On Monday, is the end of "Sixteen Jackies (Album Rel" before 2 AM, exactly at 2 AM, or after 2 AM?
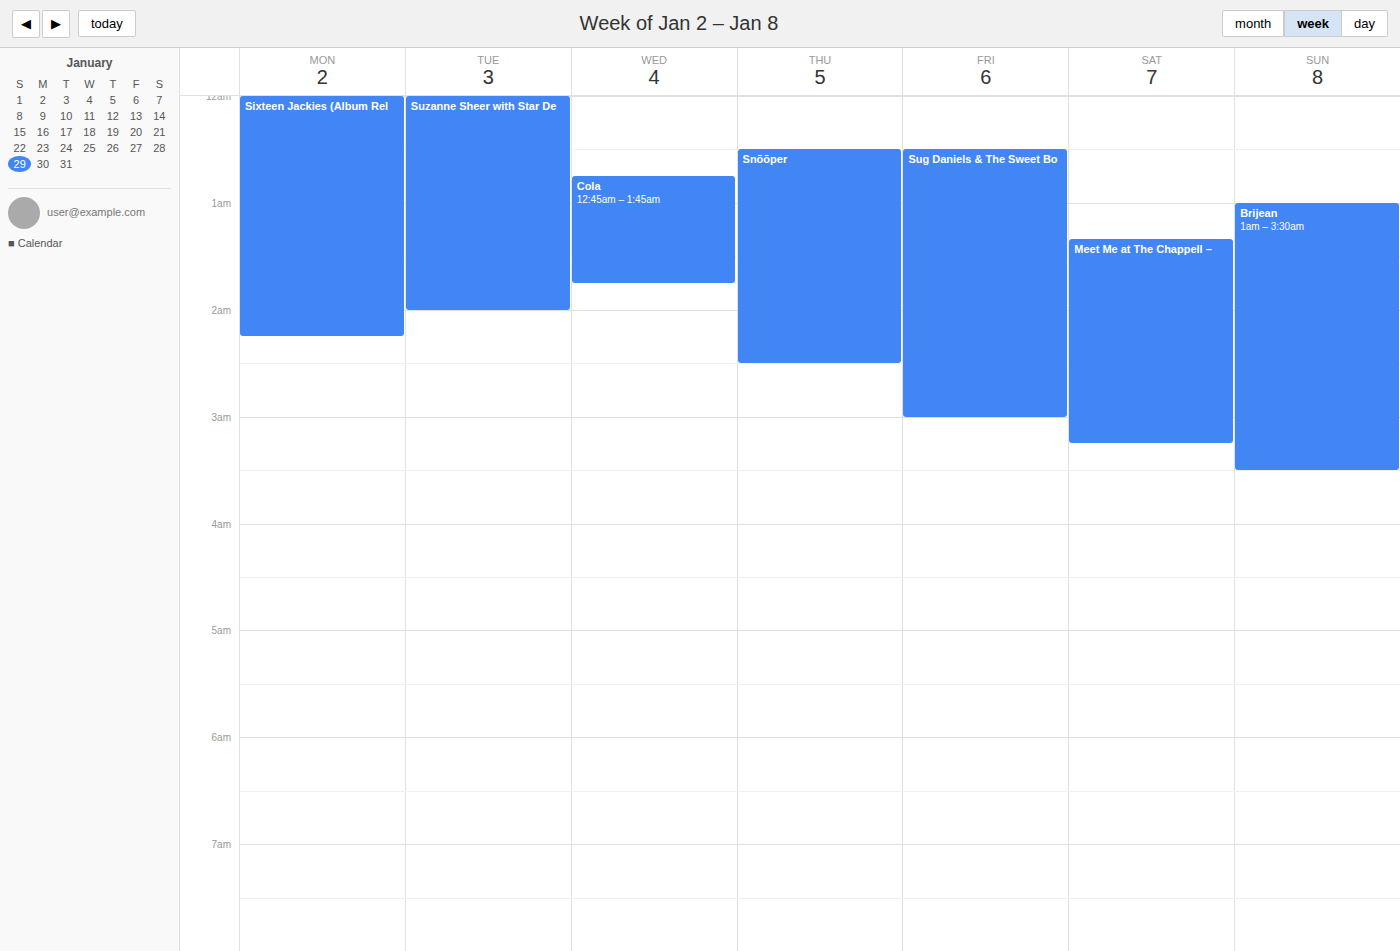
2:15 AM -- after 2 AM, 15 minutes below the 2 AM line.